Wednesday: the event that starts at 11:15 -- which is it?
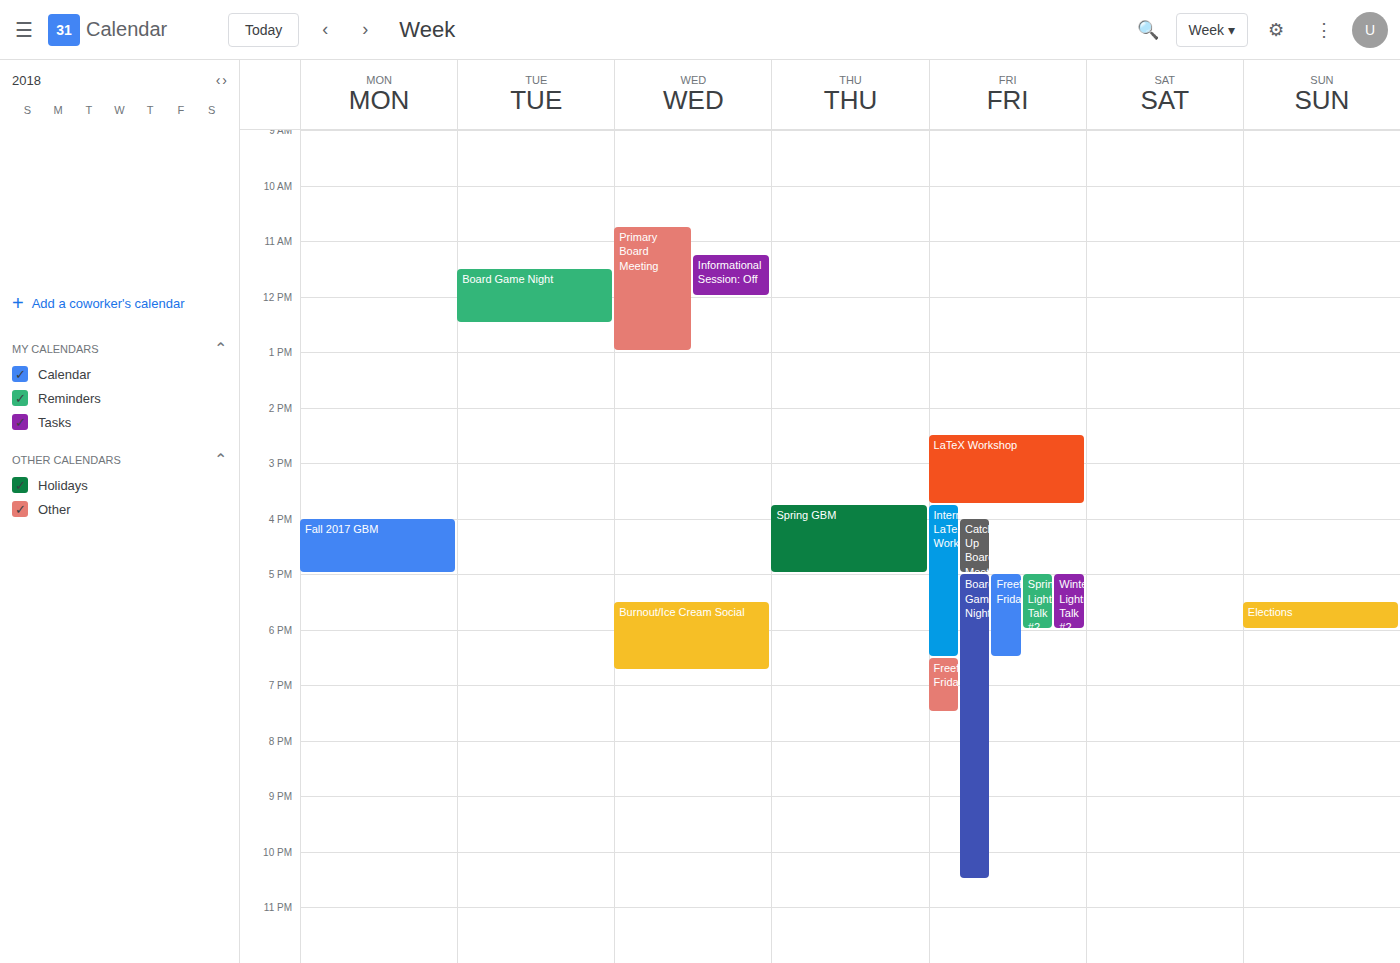
"Informational Session: Off"